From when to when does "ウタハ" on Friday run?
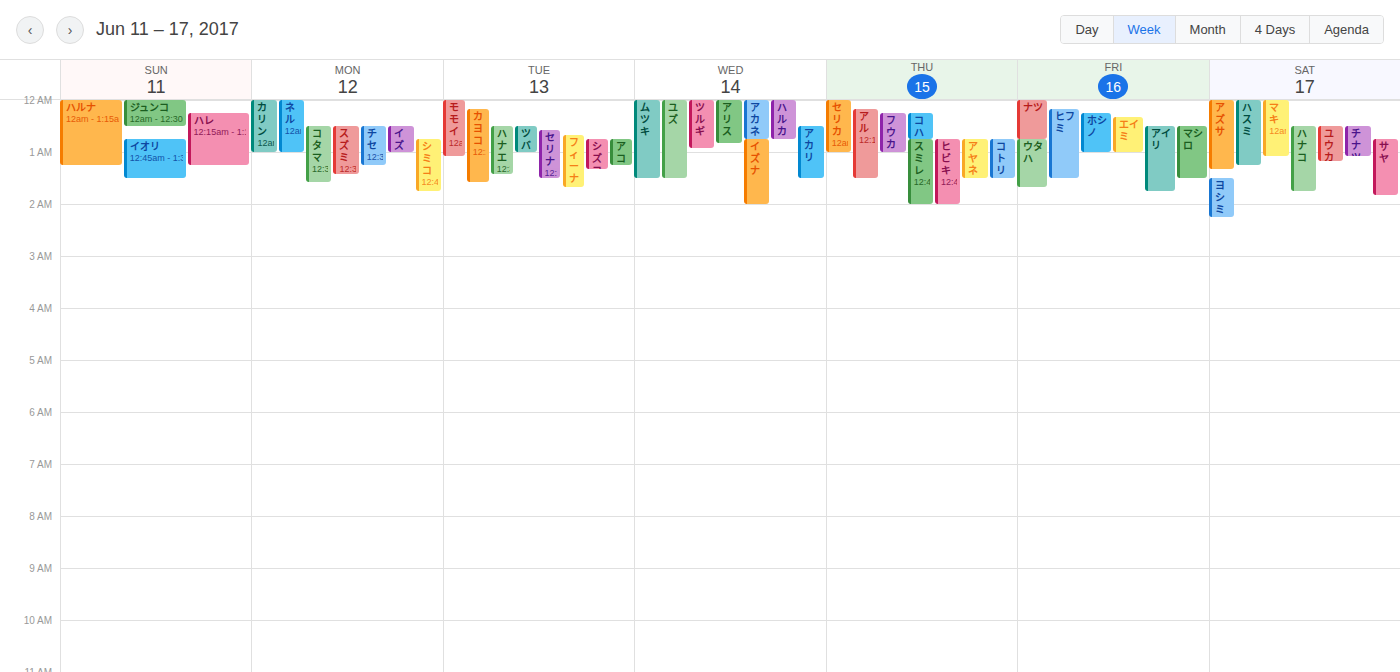
12:45 AM to 1:40 AM